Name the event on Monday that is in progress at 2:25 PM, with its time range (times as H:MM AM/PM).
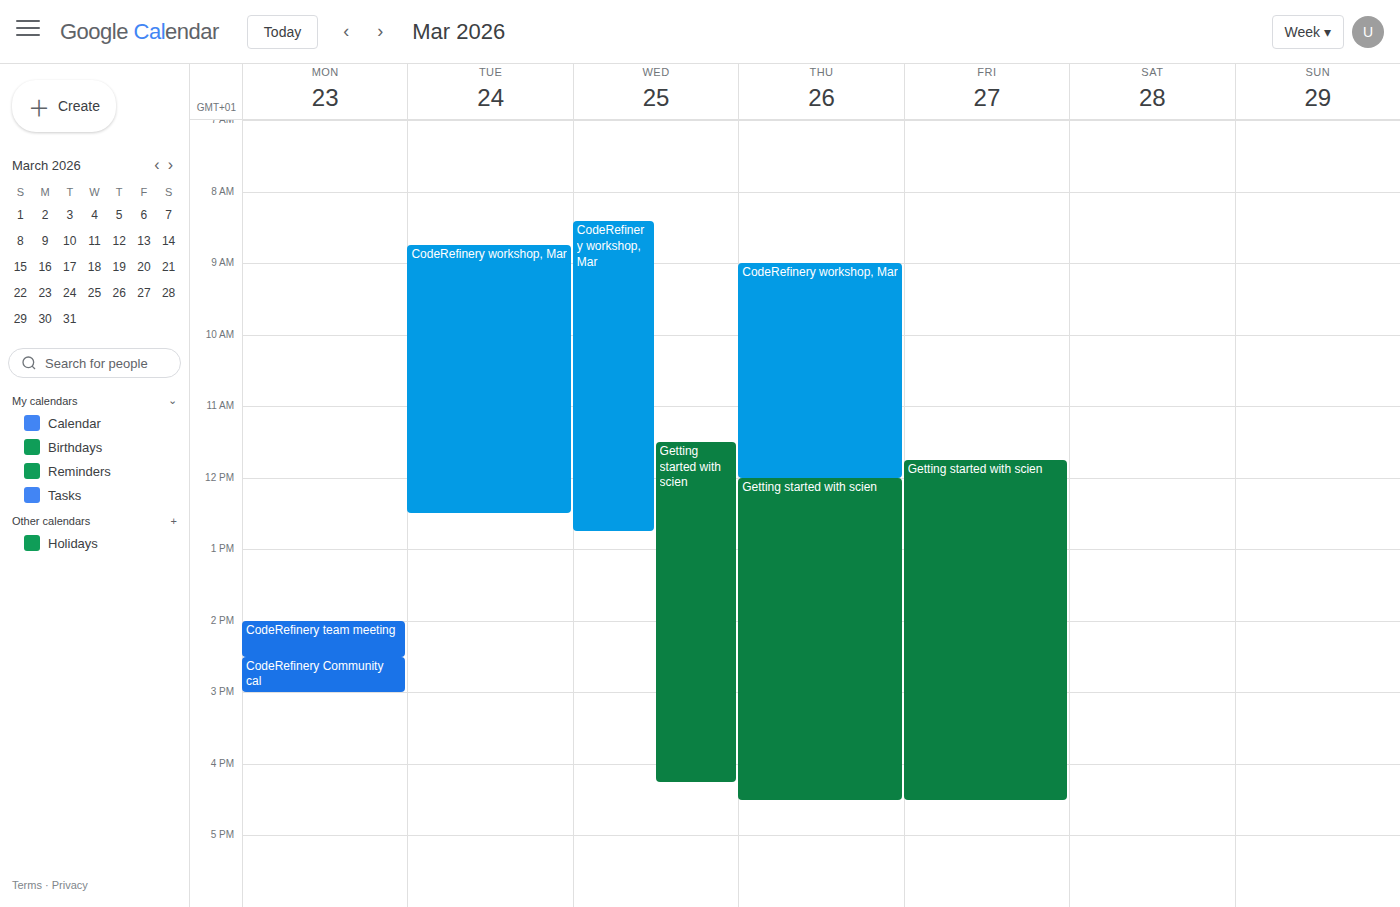
"CodeRefinery team meeting", 2:00 PM to 2:30 PM